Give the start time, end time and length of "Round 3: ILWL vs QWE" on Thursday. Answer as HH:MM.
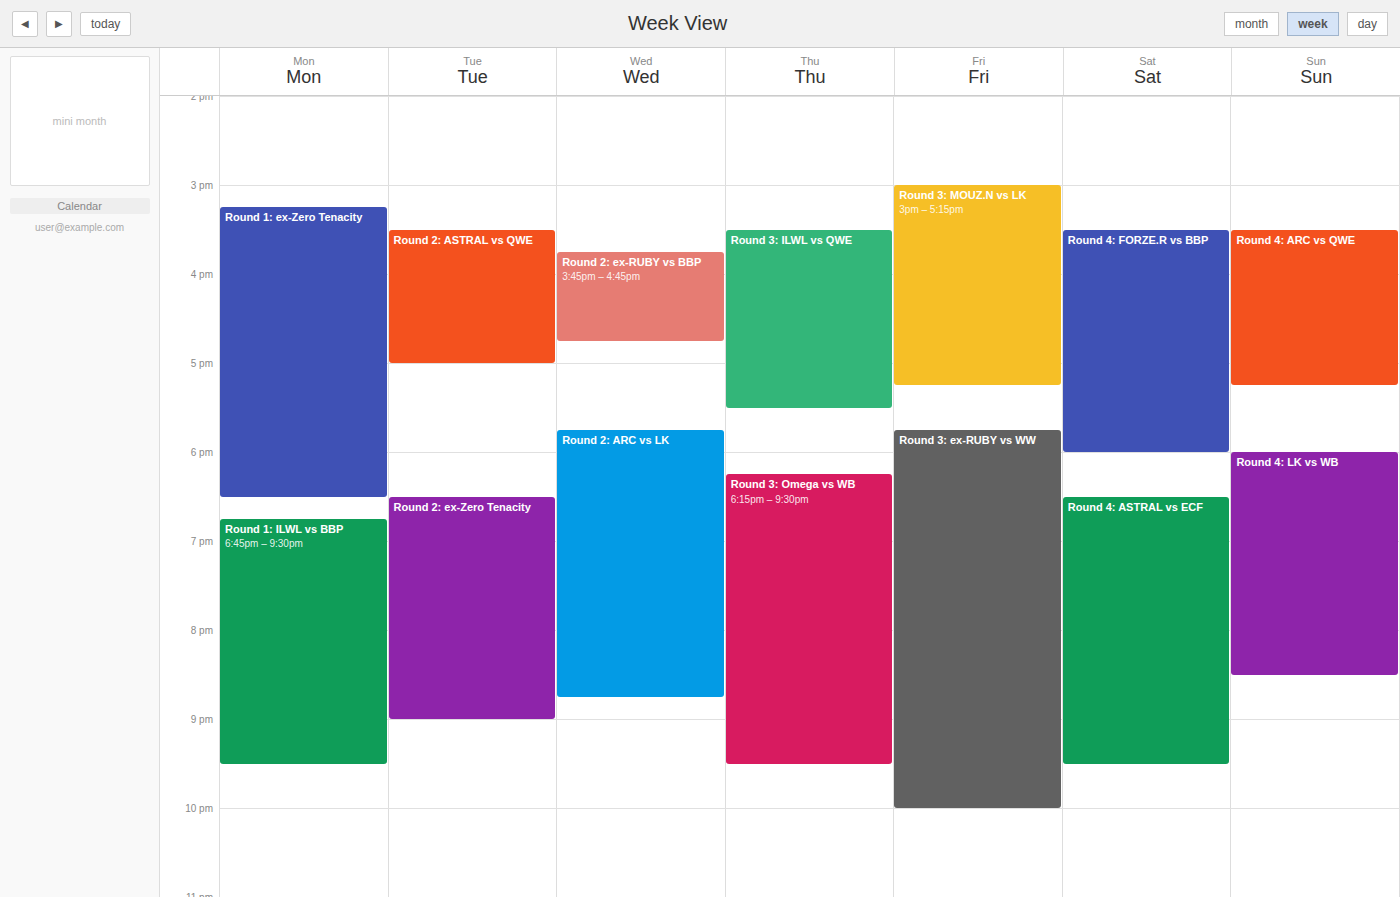
15:30 to 17:30, 2 hours